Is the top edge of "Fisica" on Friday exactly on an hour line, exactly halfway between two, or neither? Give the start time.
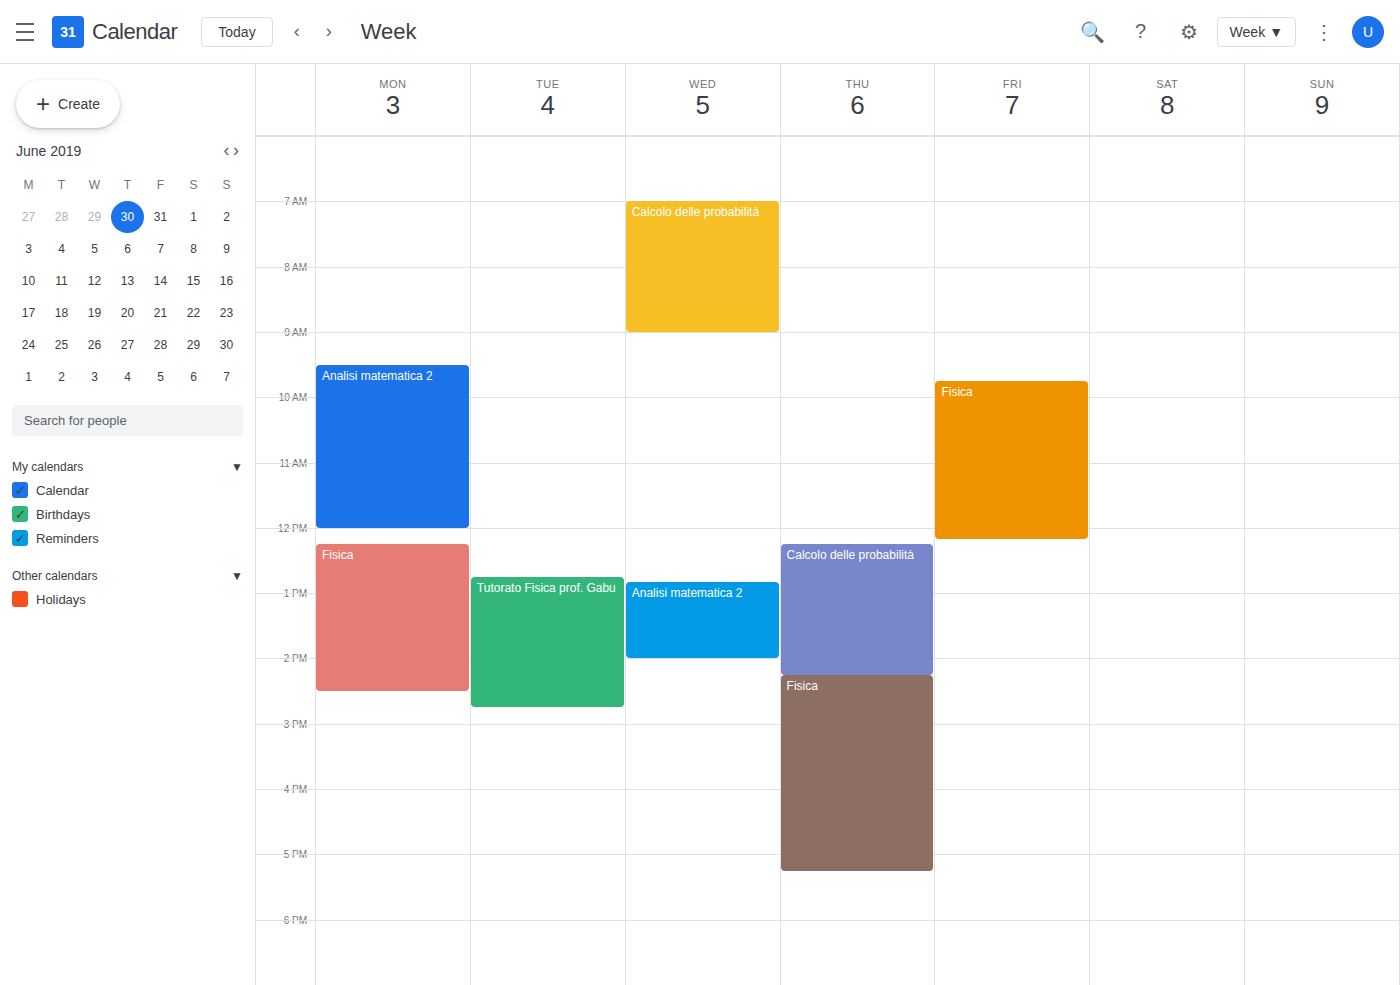
09:45 -- neither: three quarters of the way from the 09:00 line to the 10:00 line.